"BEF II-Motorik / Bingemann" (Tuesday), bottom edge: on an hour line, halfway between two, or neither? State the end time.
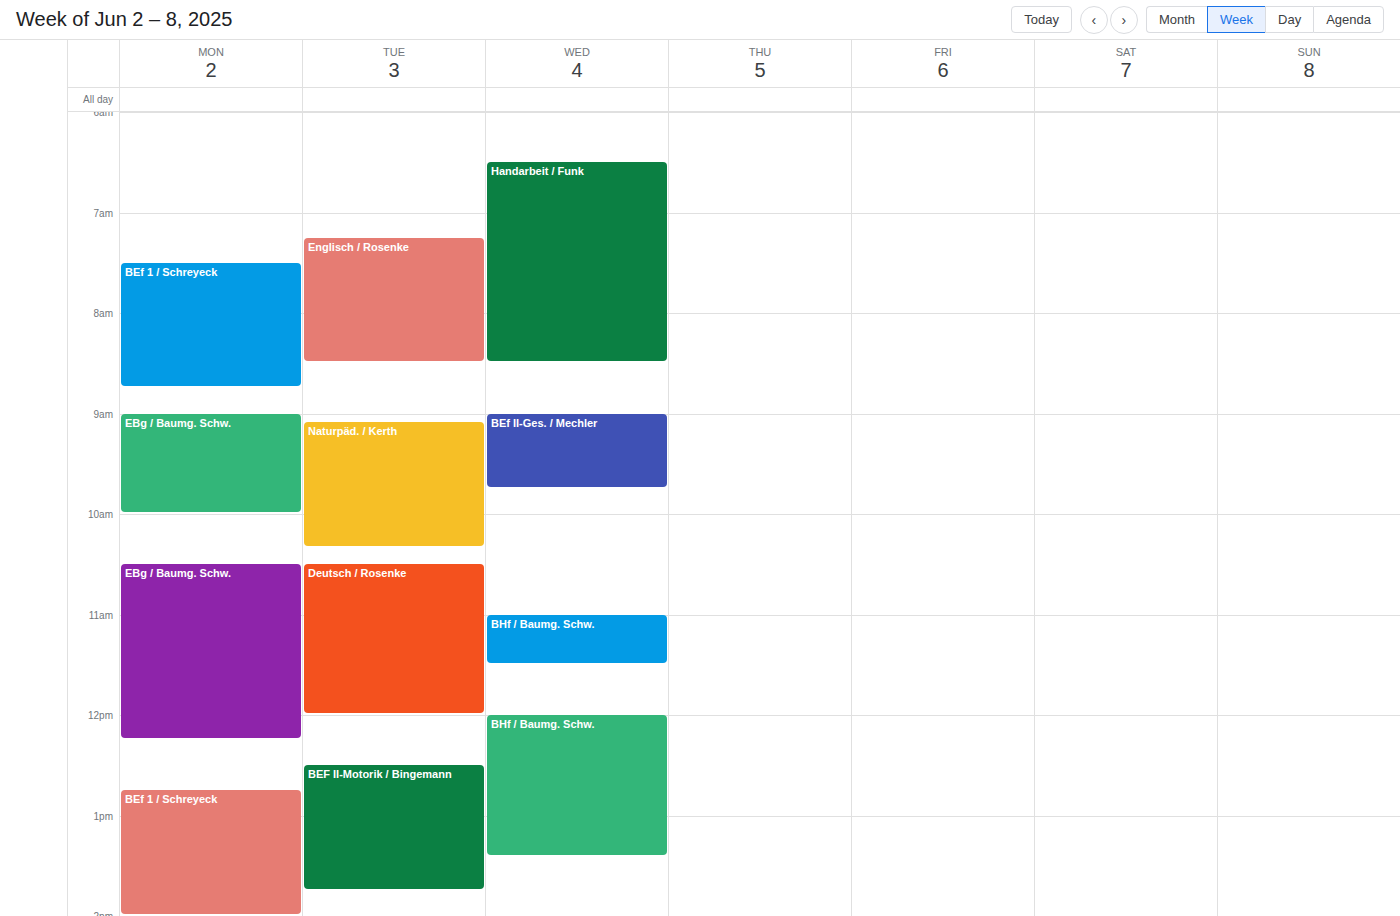
1:45 PM -- neither: three quarters of the way from the 1 PM line to the 2 PM line.